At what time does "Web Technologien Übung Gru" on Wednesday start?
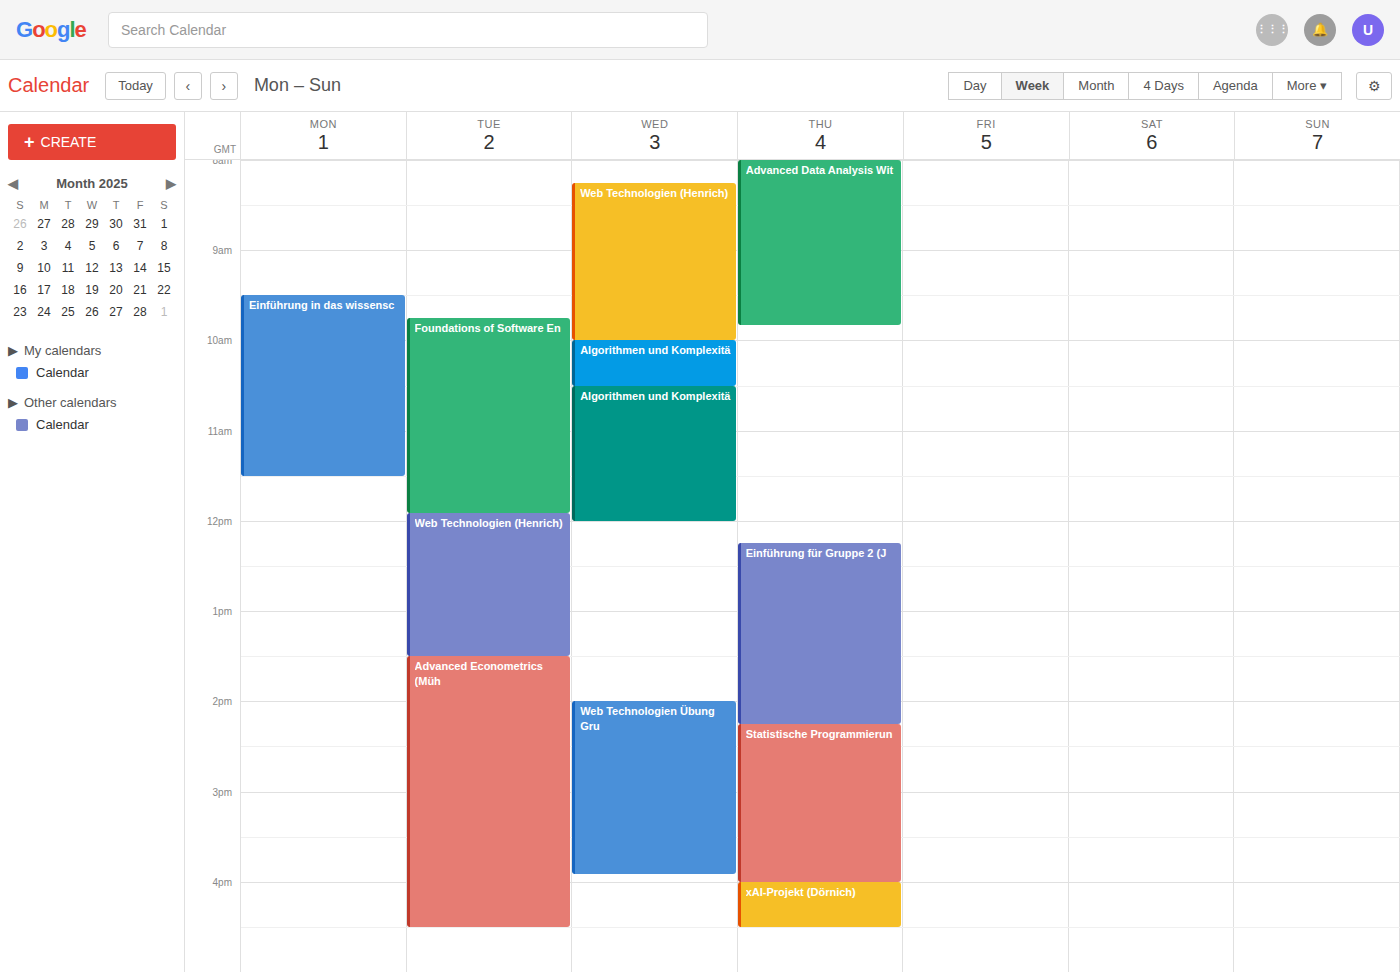
2:00 PM